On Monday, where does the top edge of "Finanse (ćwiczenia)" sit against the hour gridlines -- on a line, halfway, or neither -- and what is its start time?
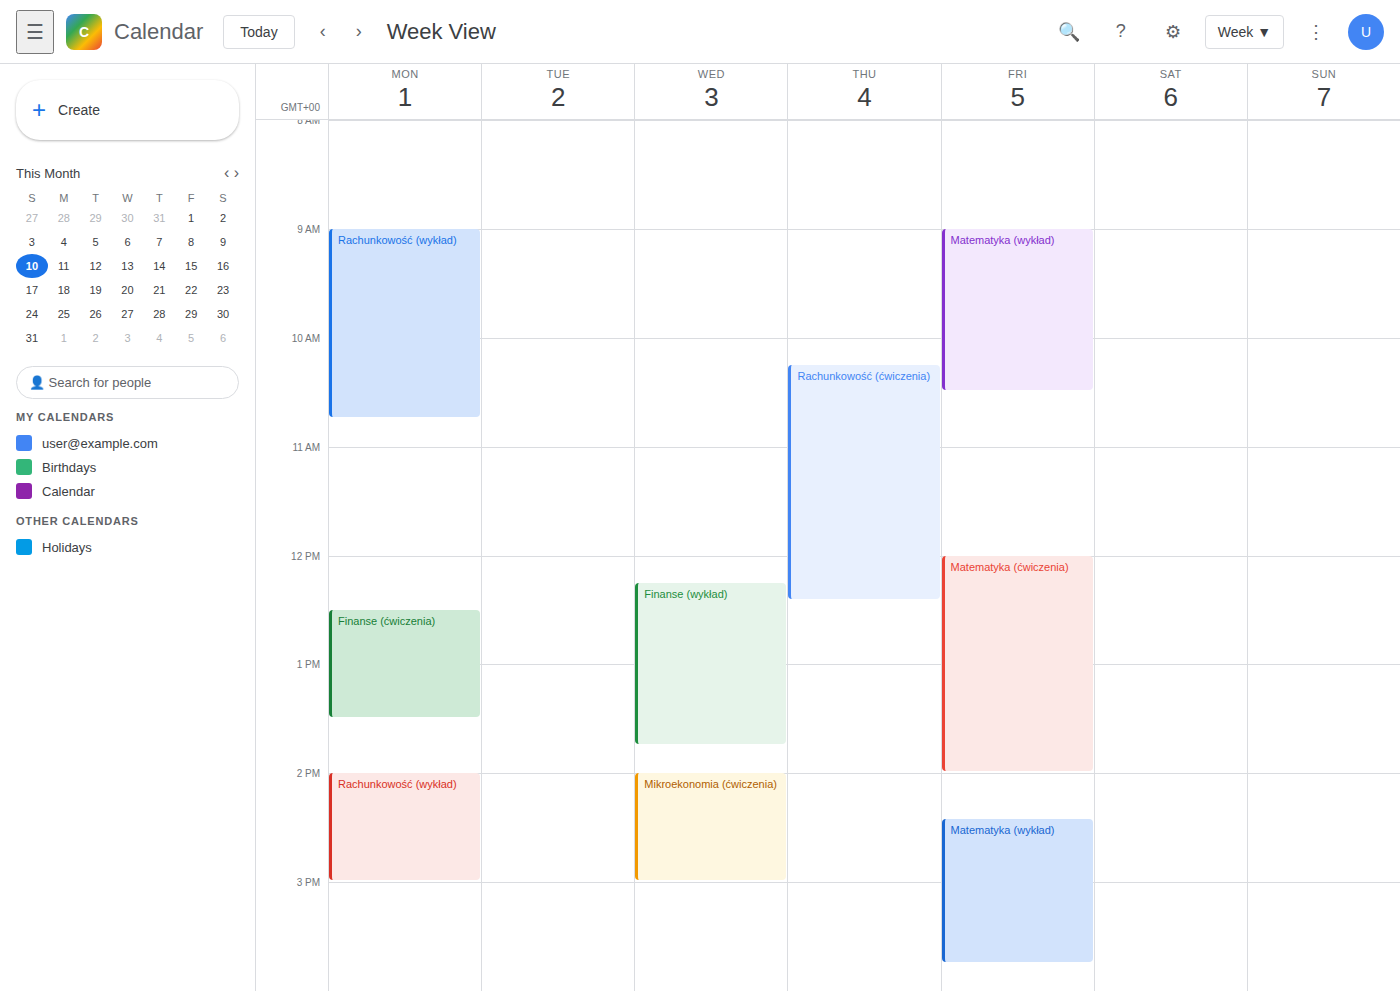
12:30 PM -- halfway between the 12 PM and 1 PM lines.